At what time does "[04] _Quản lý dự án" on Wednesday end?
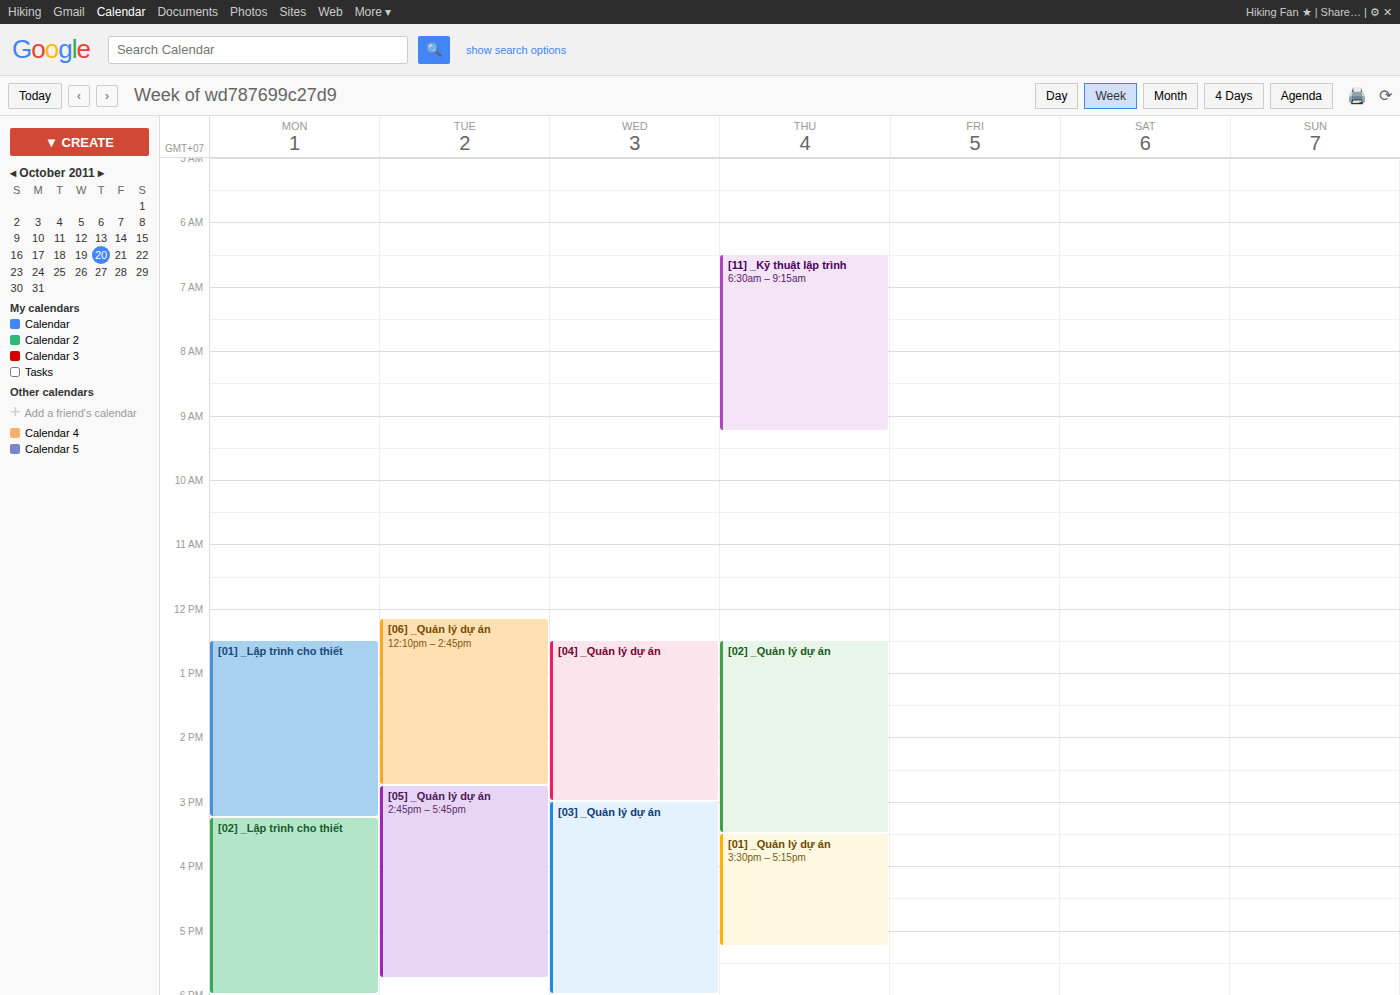
3:00 PM